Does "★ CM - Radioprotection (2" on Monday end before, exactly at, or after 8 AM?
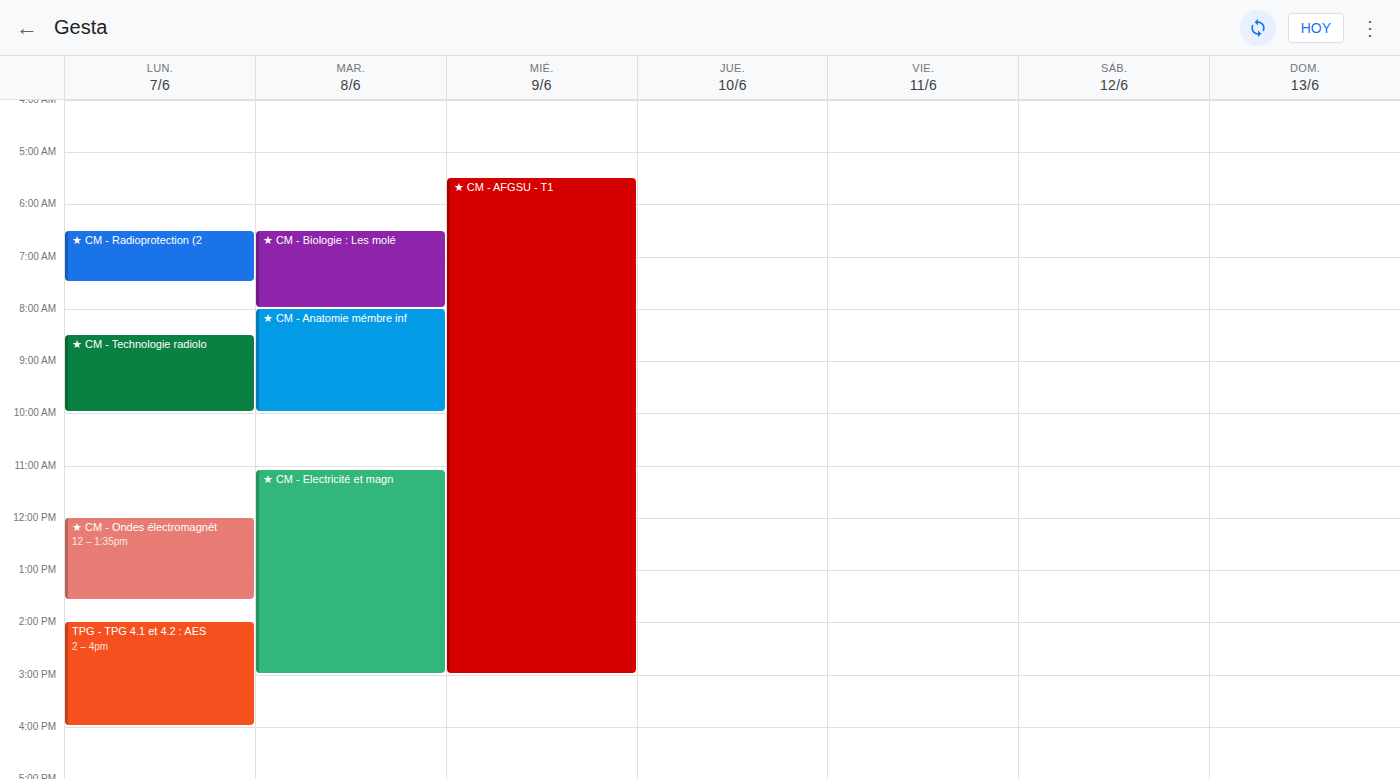
7:30 AM -- before 8 AM, 30 minutes above the 8 AM line.